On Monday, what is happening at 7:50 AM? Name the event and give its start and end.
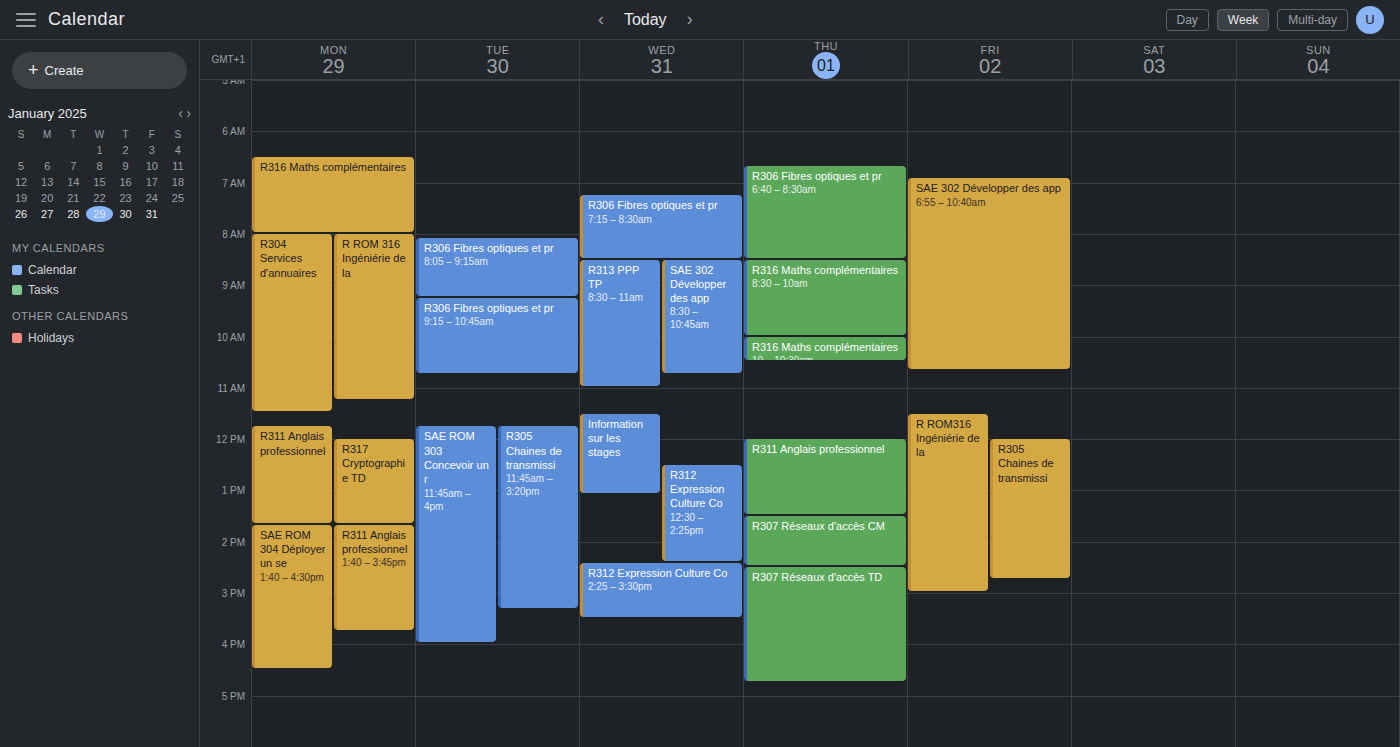
"R316 Maths complémentaires", 6:30 AM to 8:00 AM